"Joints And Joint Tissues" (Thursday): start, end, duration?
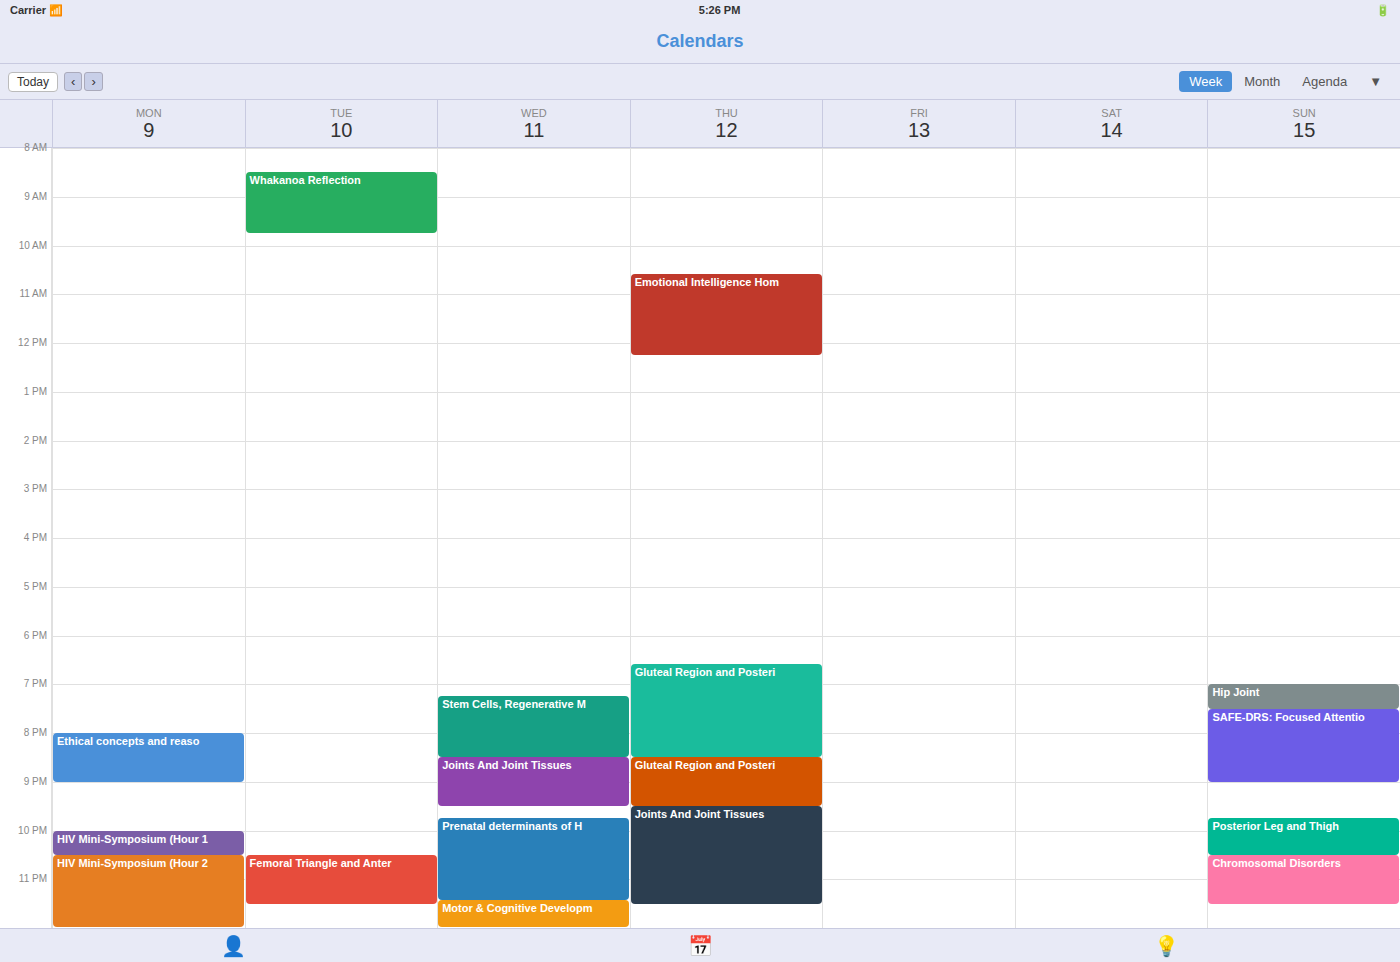
21:30 to 23:30, 2 hours